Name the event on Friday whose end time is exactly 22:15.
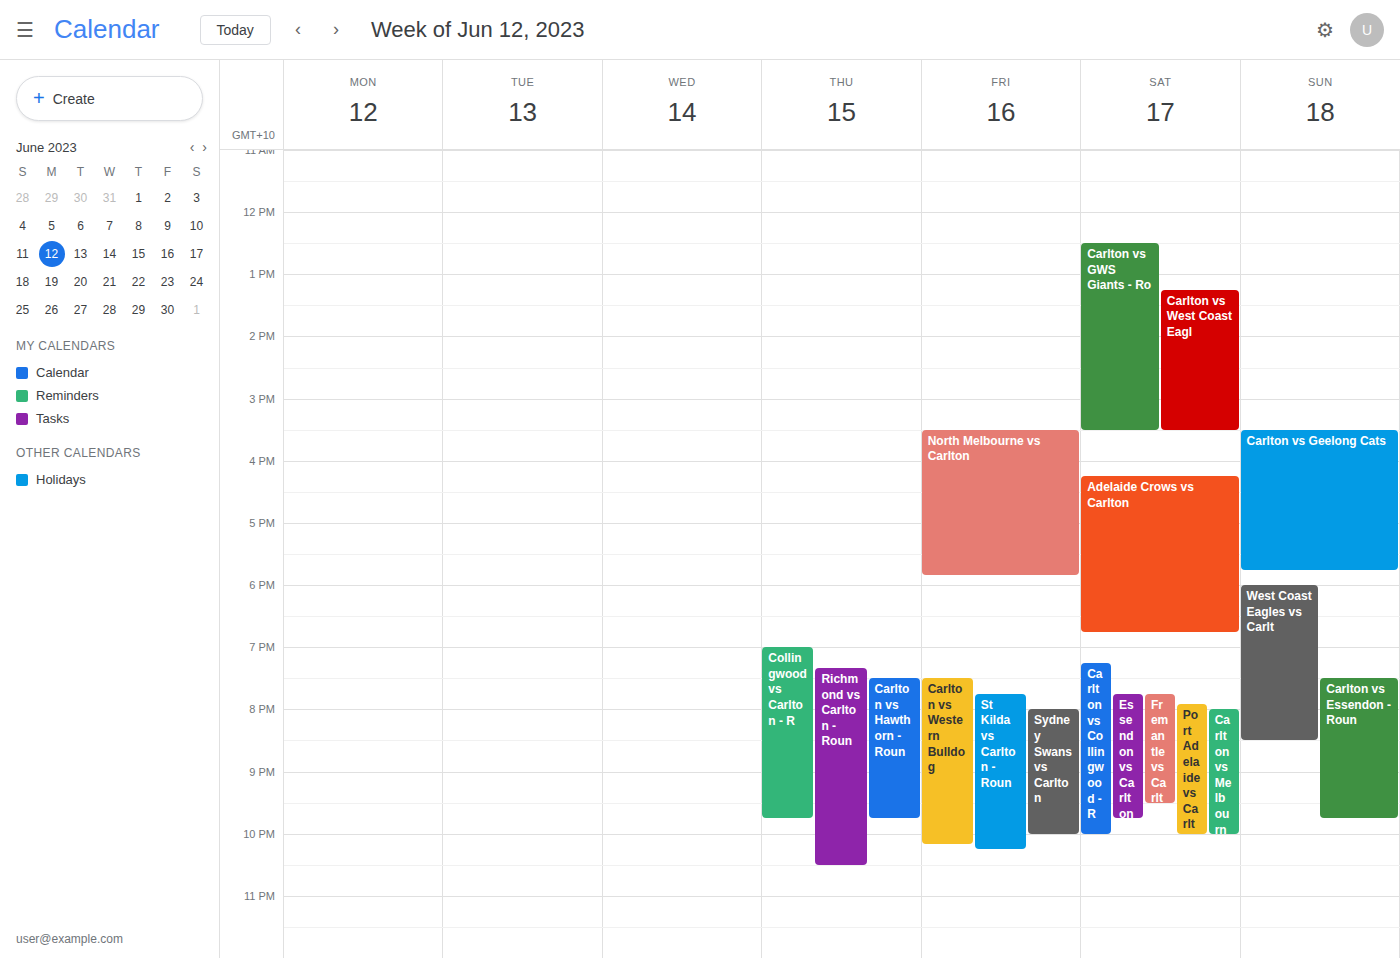
"St Kilda vs Carlton - Roun"